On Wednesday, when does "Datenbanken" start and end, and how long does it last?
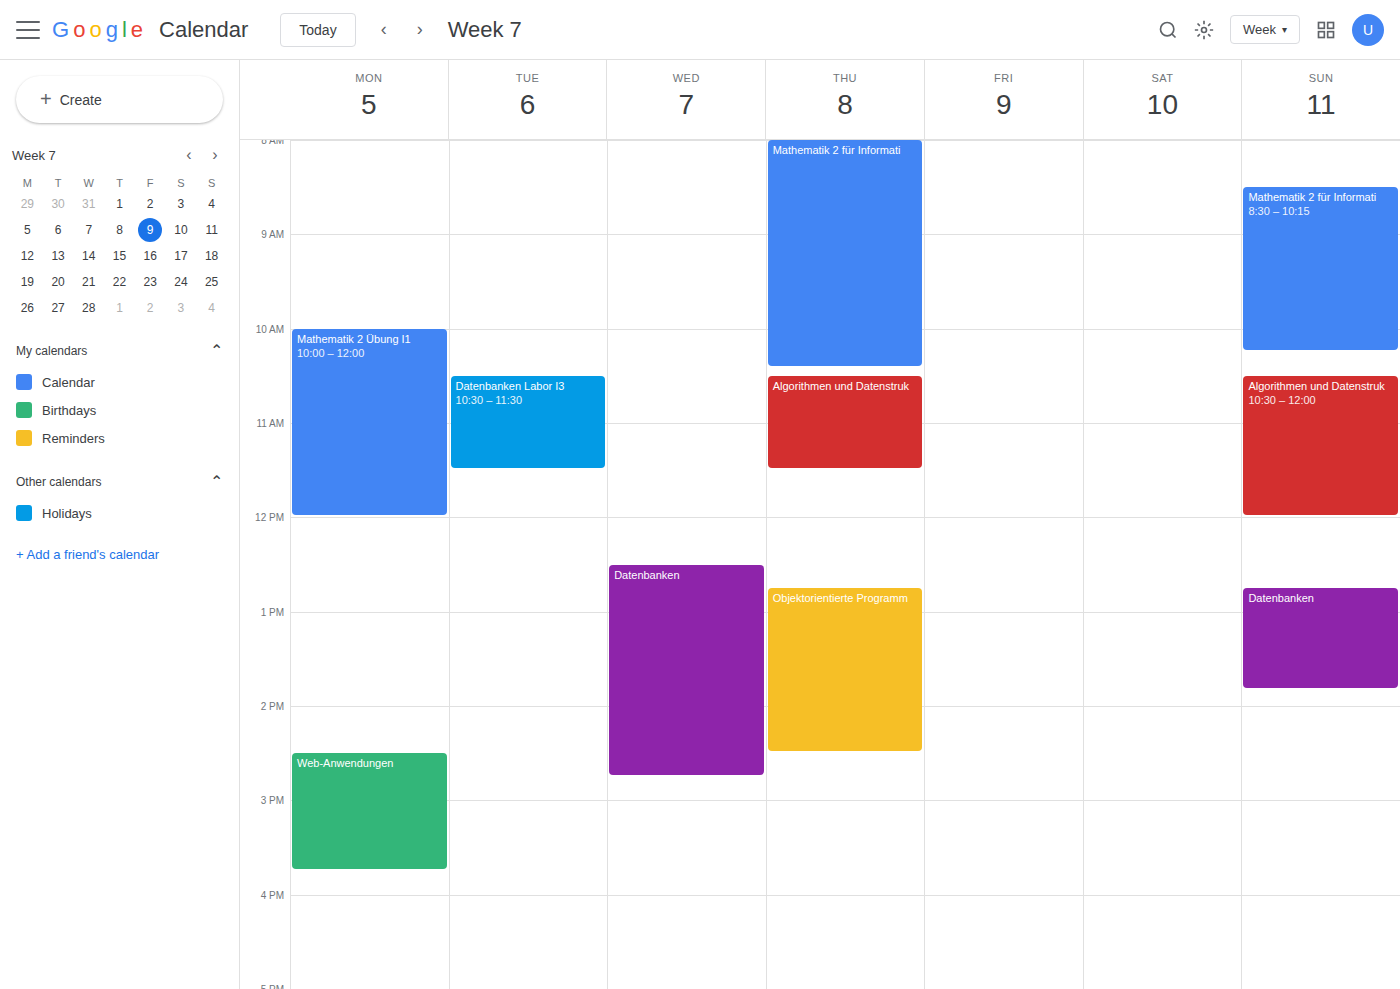
12:30 PM to 2:45 PM, 2 hours 15 minutes